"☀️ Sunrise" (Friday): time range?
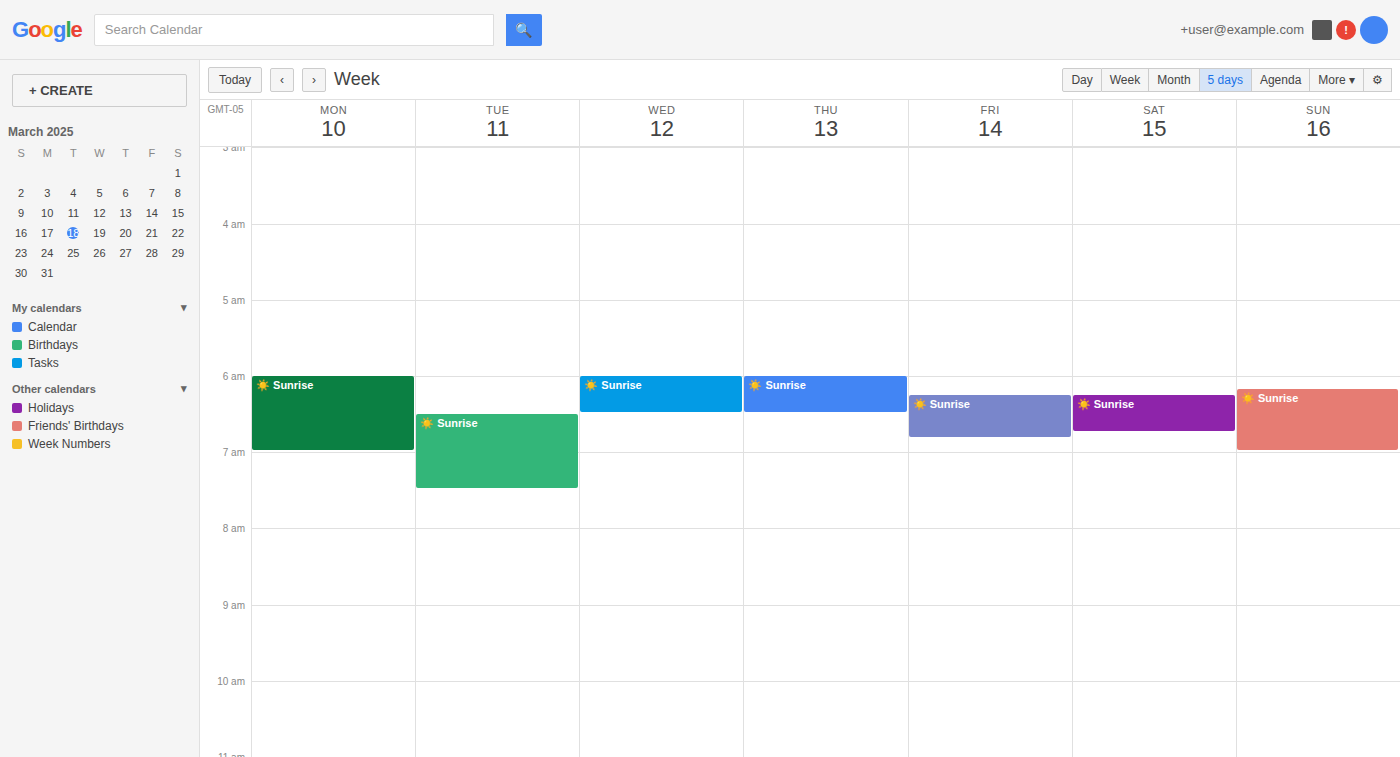
6:15 AM to 6:50 AM